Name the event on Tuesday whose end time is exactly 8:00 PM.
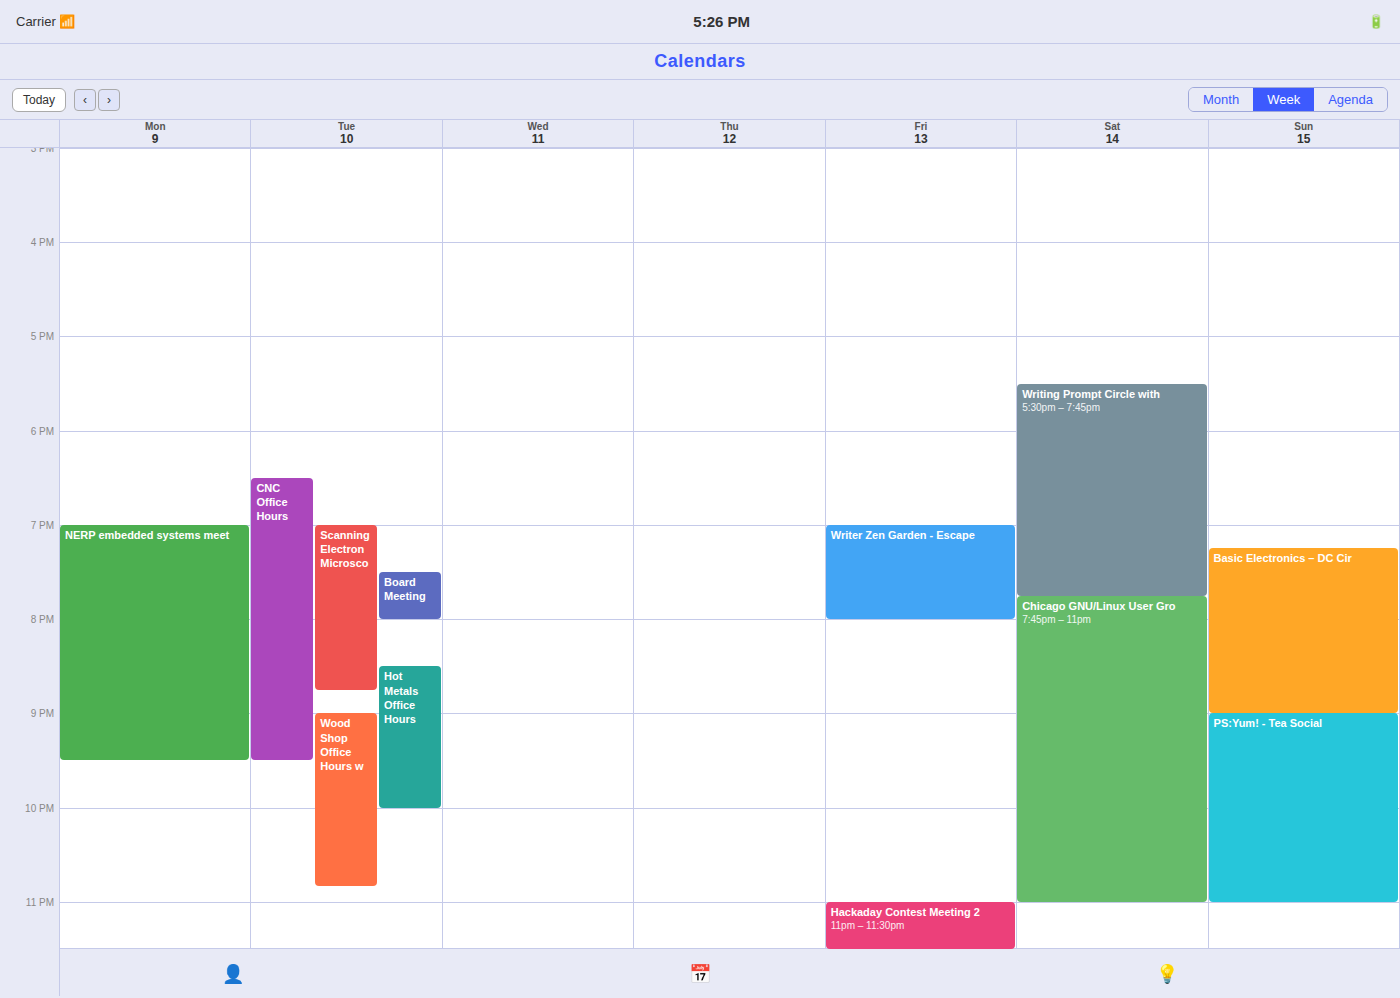
"Board Meeting"